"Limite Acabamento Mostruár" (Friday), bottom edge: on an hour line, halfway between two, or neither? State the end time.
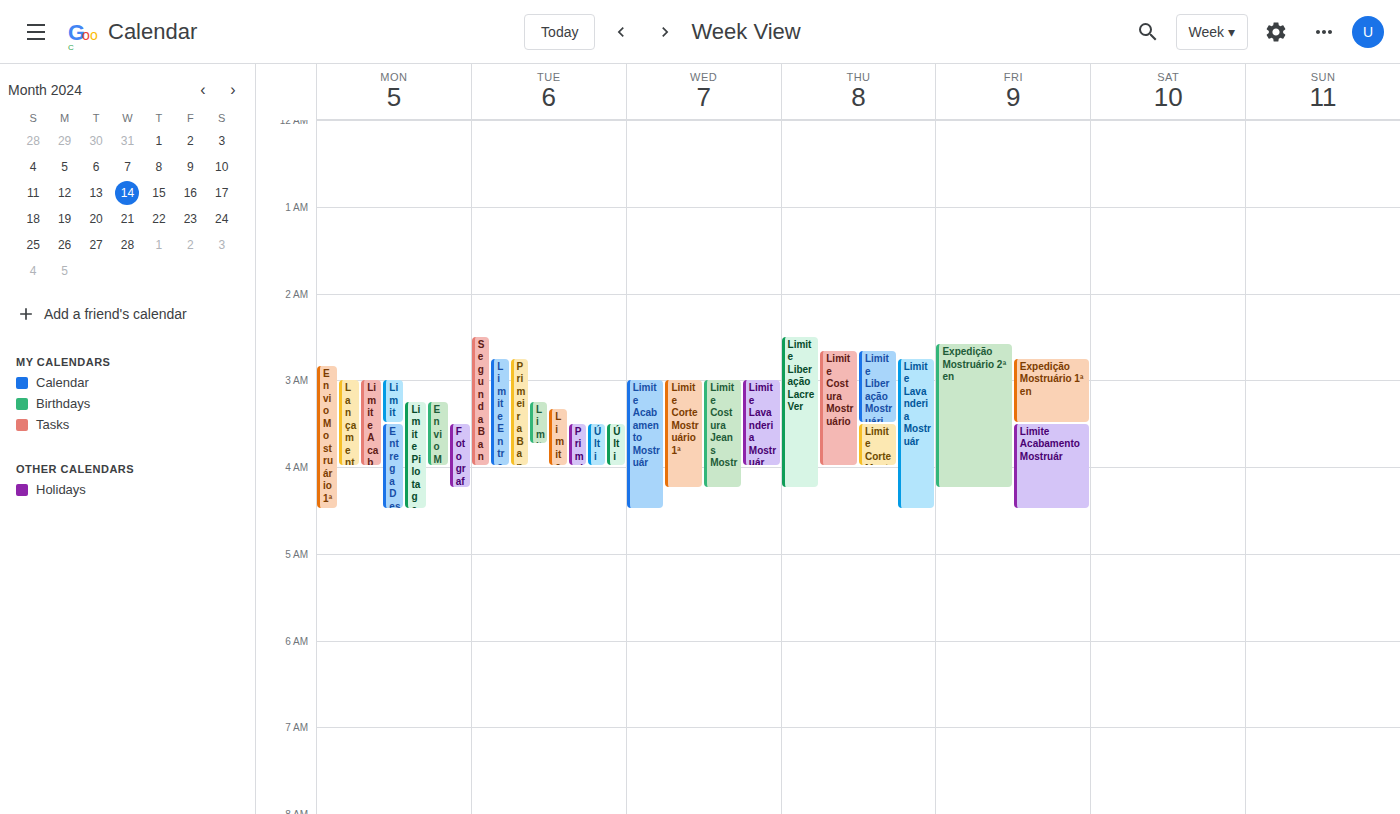
4:30 AM -- halfway between the 4 AM and 5 AM lines.